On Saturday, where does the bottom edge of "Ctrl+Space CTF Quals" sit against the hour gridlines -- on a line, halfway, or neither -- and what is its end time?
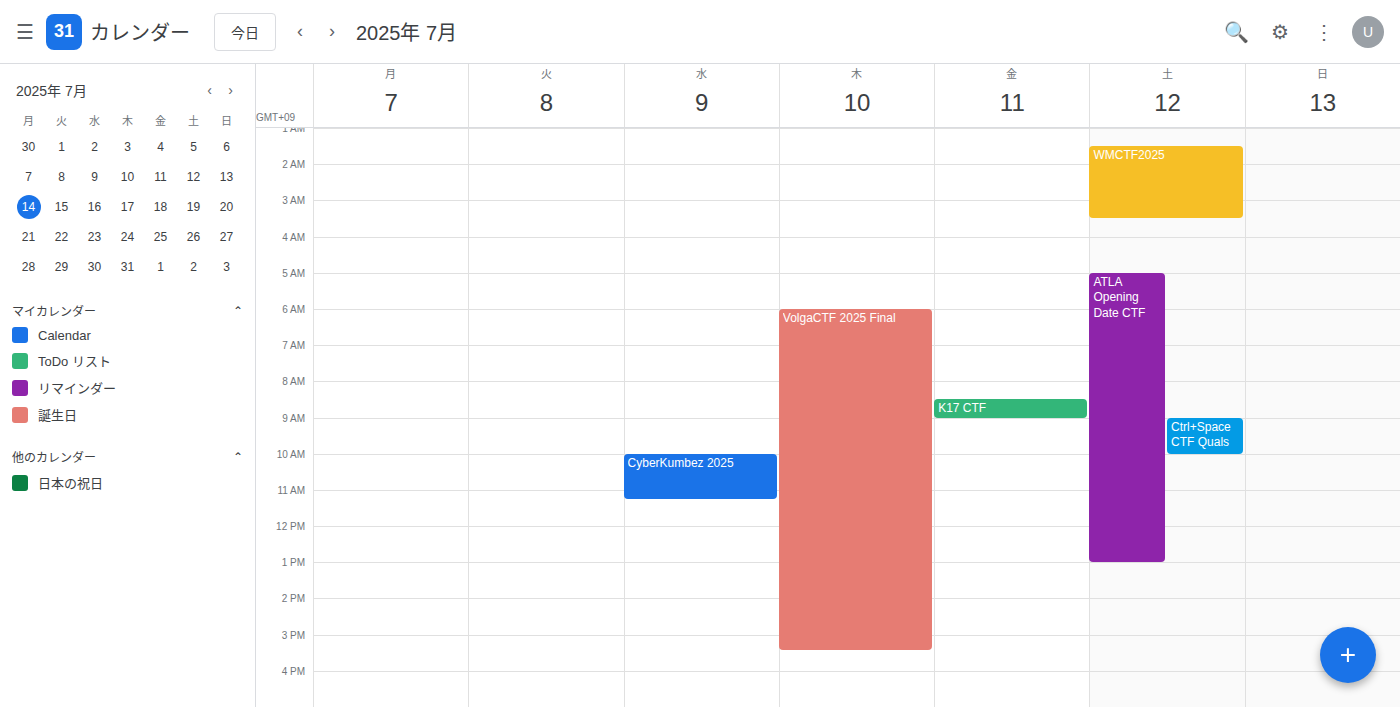
10:00 AM -- exactly on the 10 AM line.